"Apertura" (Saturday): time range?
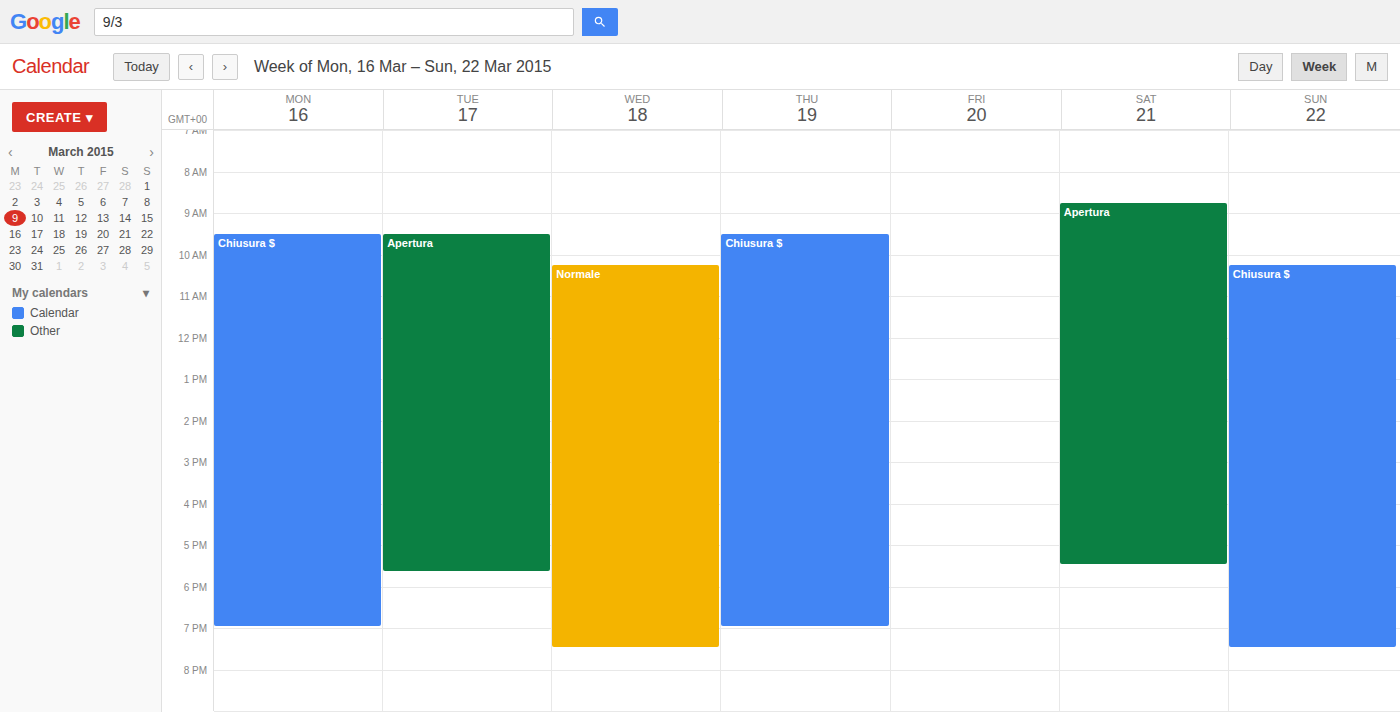
8:45 AM to 5:30 PM